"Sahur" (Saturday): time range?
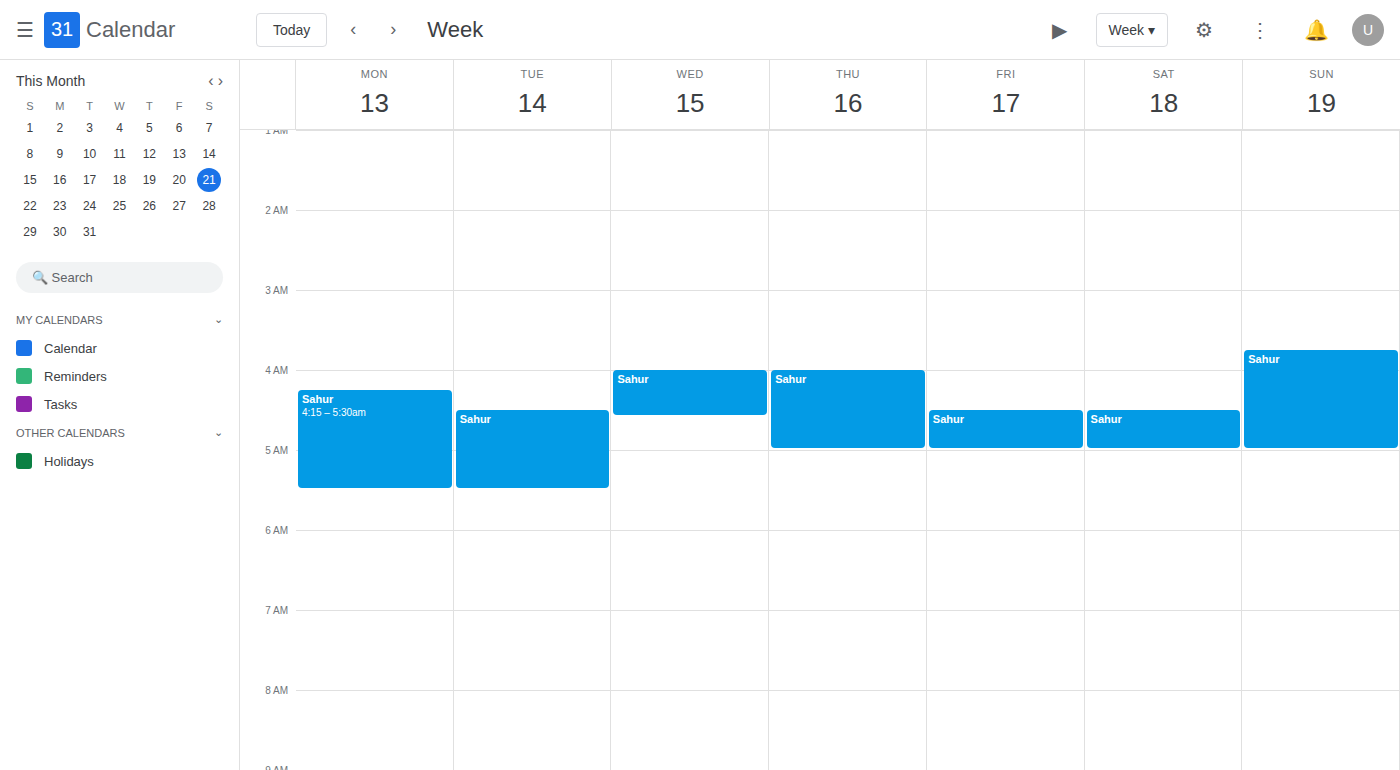
4:30 AM to 5:00 AM